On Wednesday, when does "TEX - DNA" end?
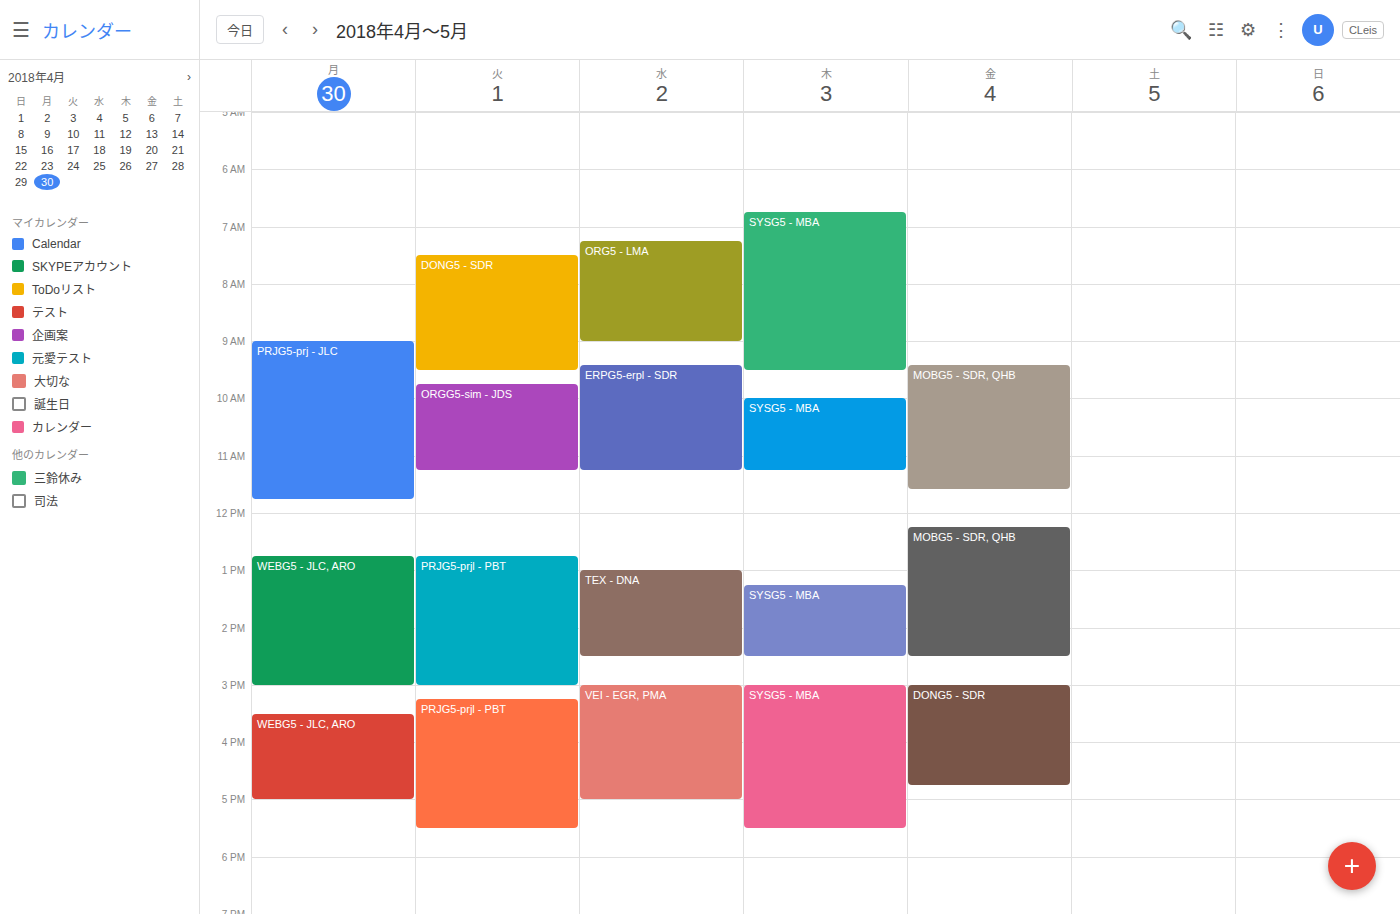
2:30 PM